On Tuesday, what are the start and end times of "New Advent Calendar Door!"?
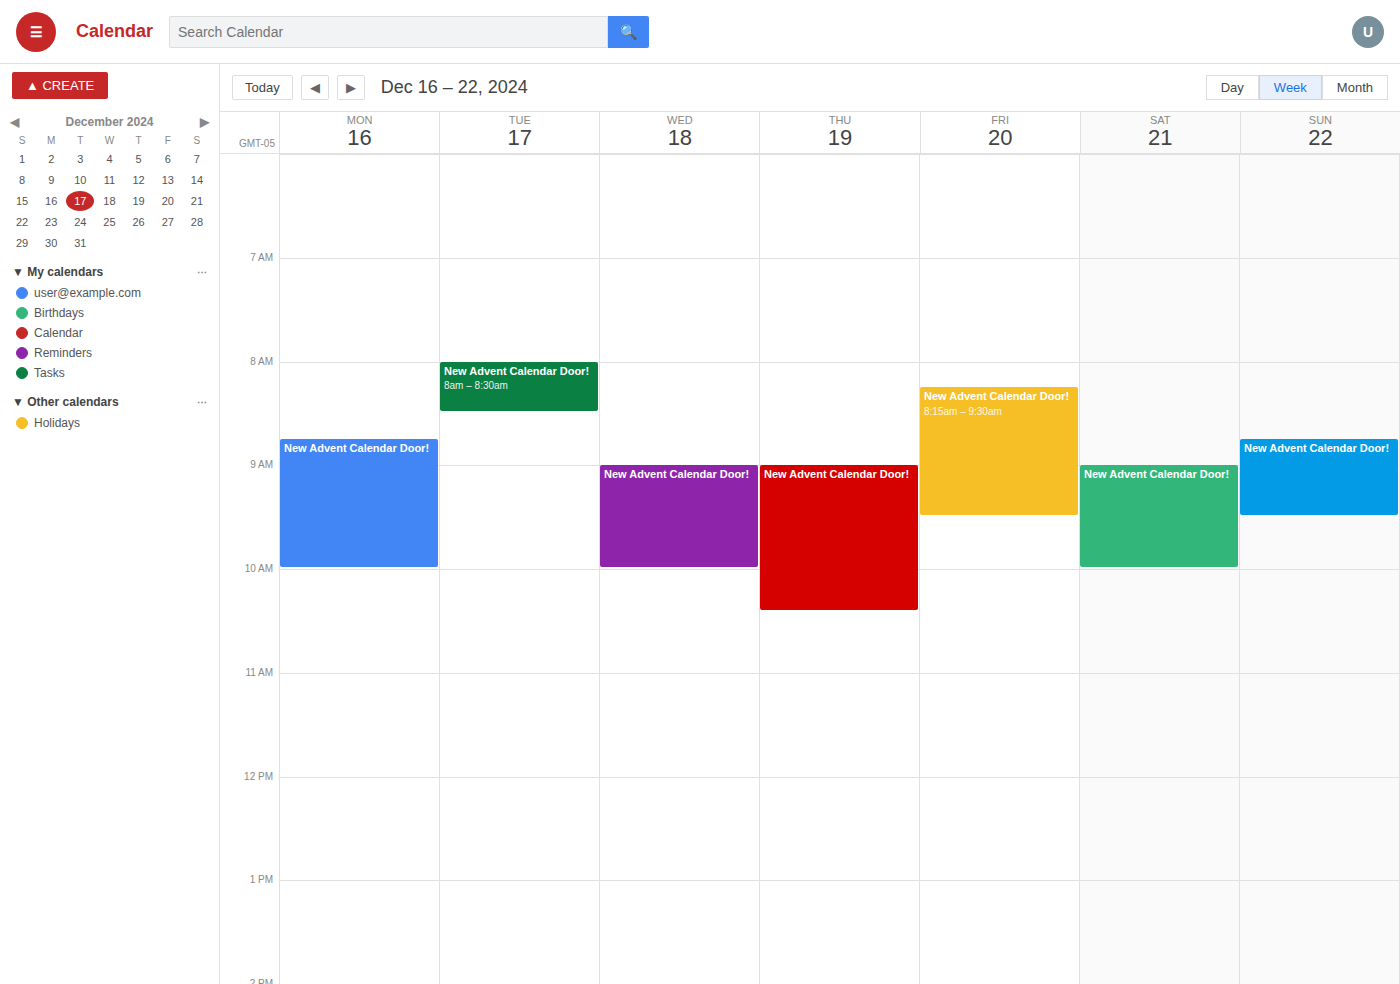
8:00 AM to 8:30 AM